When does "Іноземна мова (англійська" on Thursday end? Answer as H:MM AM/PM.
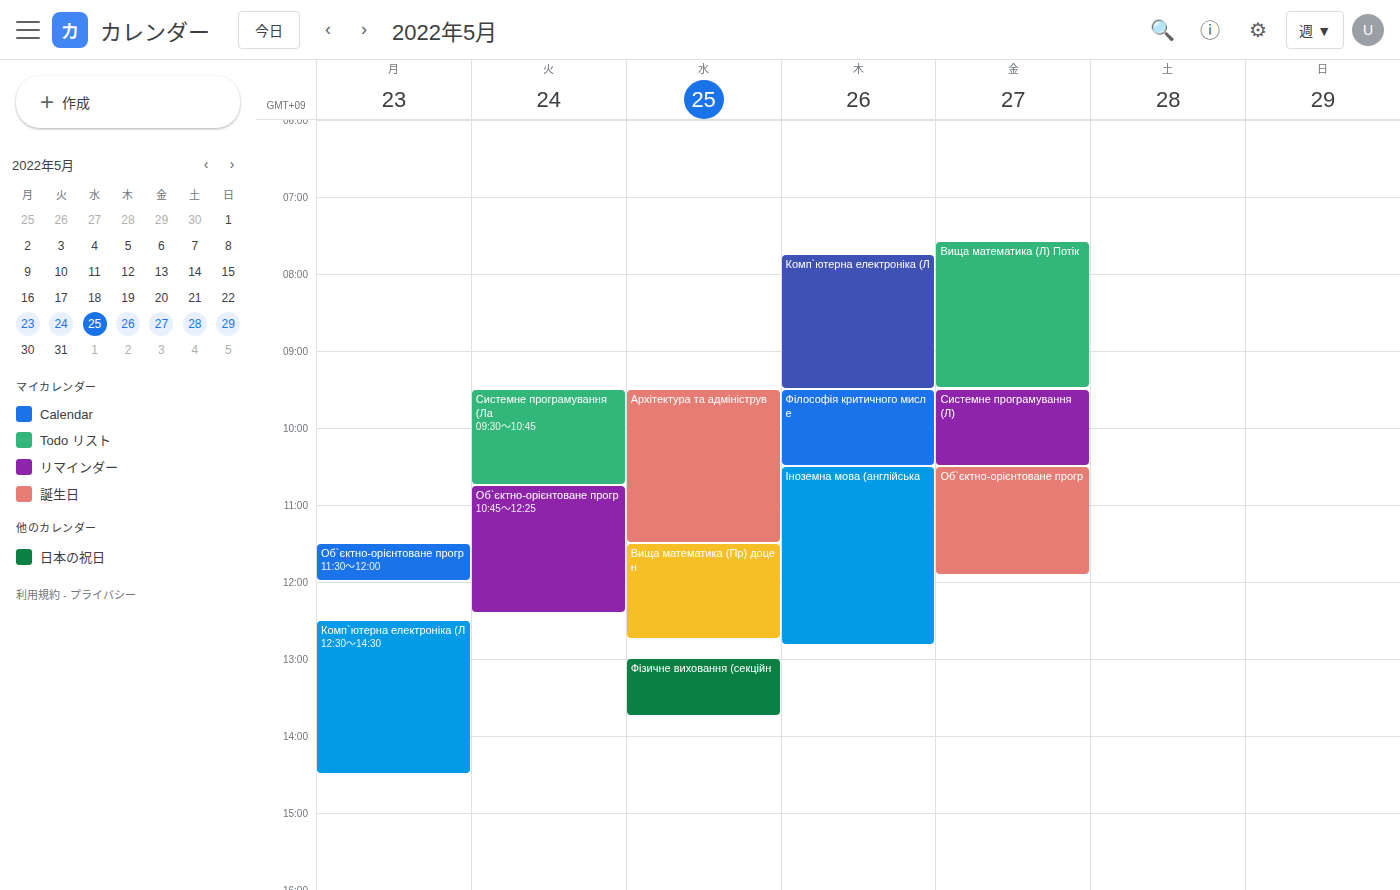
12:50 PM